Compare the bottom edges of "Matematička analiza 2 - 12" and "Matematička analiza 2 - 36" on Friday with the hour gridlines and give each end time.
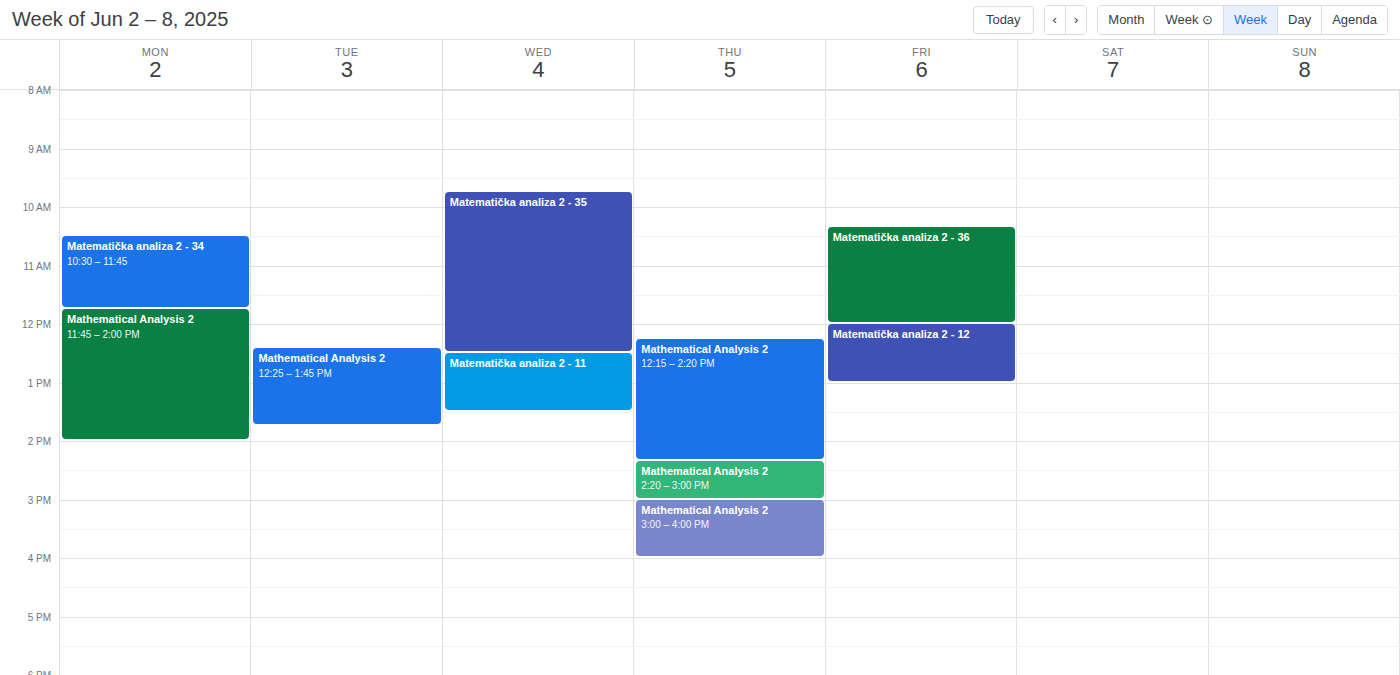
"Matematička analiza 2 - 12": 1:00 PM, exactly on the 1 PM line. "Matematička analiza 2 - 36": 12:00 PM, exactly on the 12 PM line.